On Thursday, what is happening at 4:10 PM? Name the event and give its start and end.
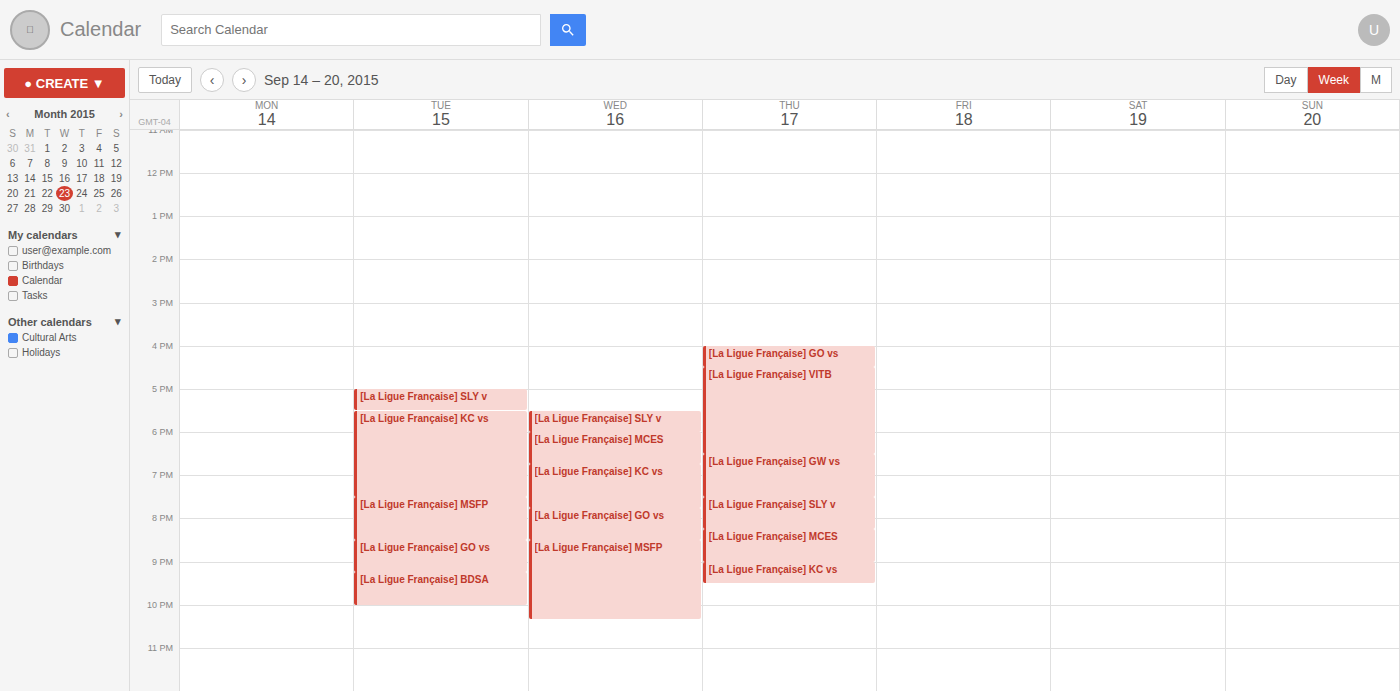
"[La Ligue Française] GO vs", 4:00 PM to 4:30 PM